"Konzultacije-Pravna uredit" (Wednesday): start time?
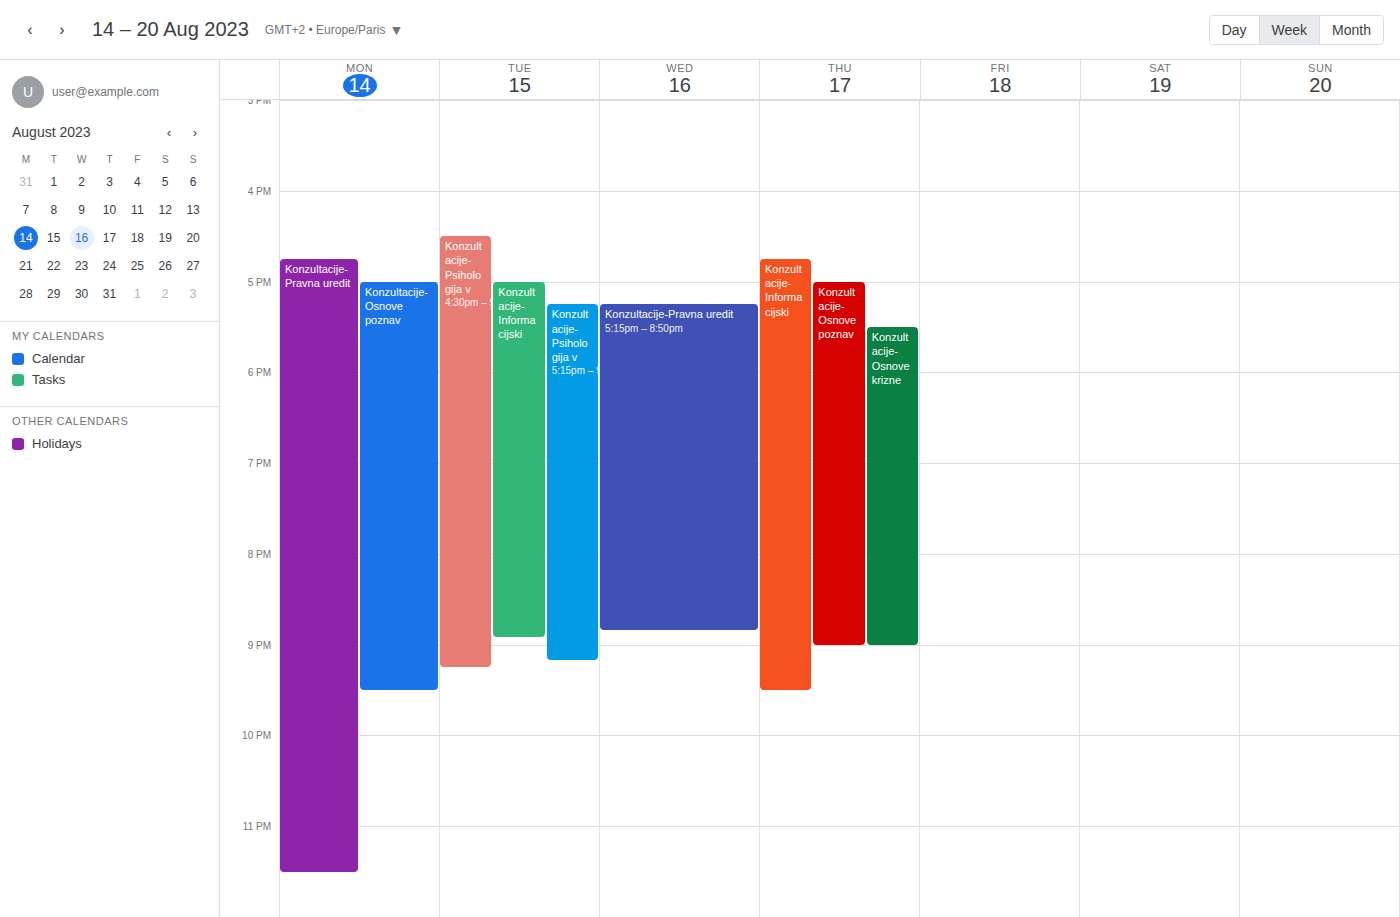
5:15 PM